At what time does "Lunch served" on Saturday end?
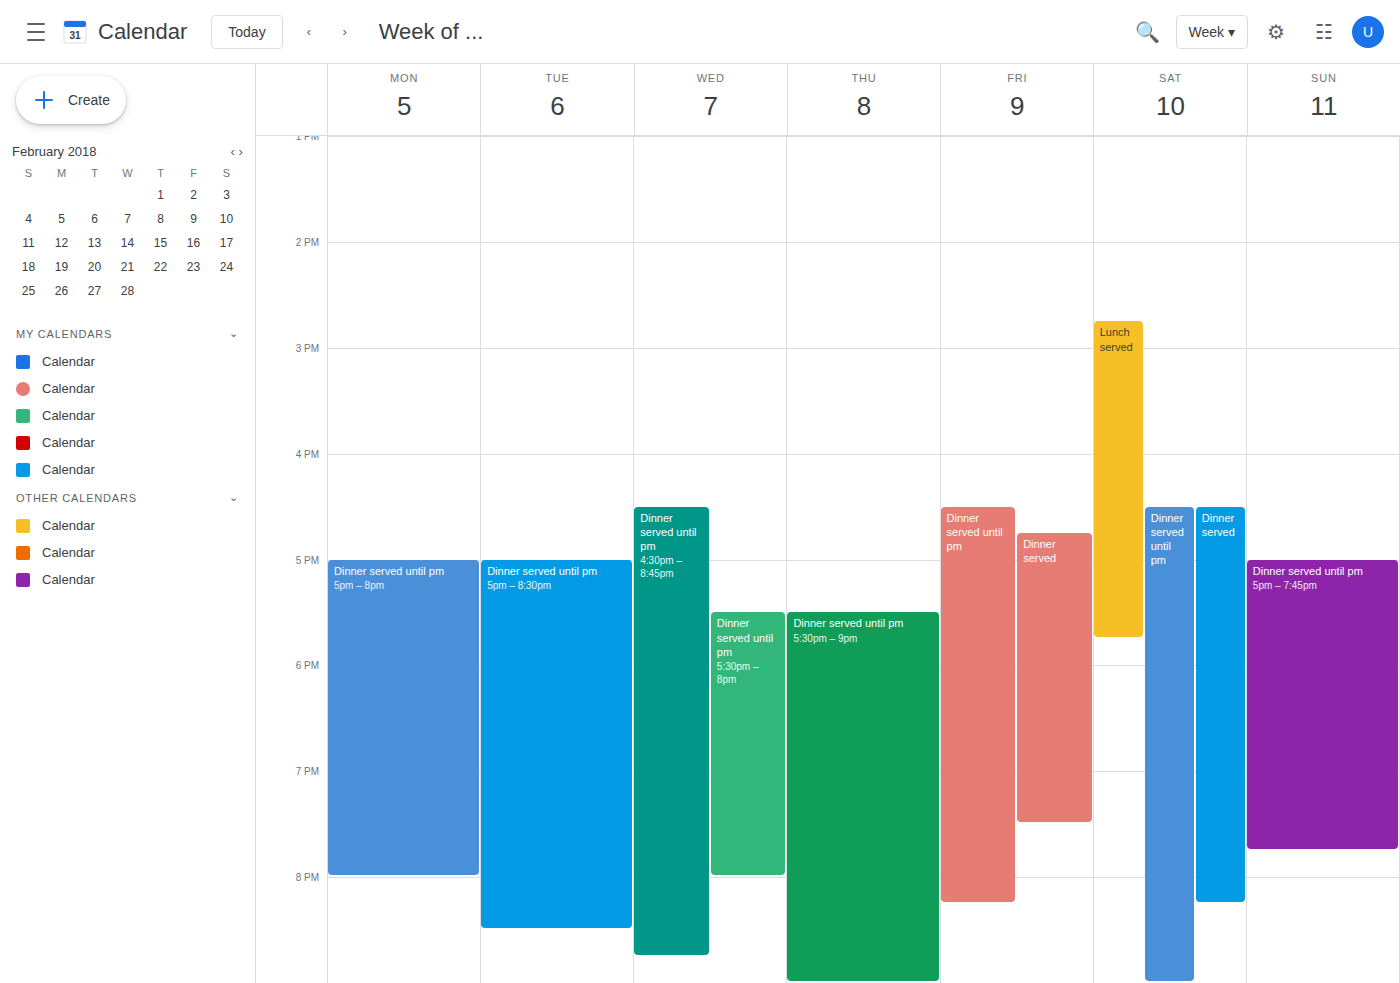
5:45 PM